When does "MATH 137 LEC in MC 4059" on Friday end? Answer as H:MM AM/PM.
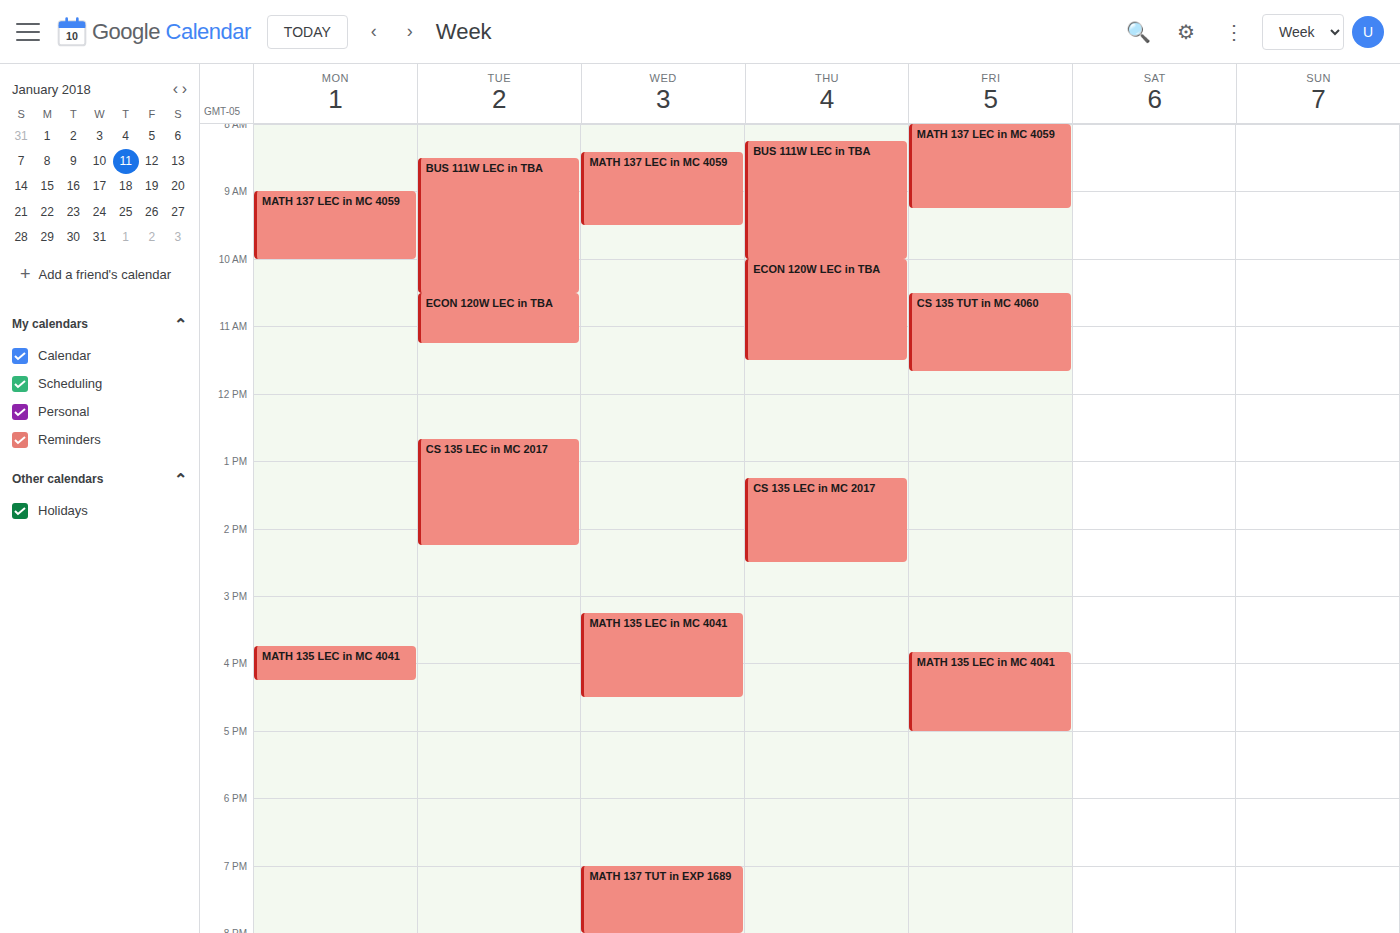
9:15 AM